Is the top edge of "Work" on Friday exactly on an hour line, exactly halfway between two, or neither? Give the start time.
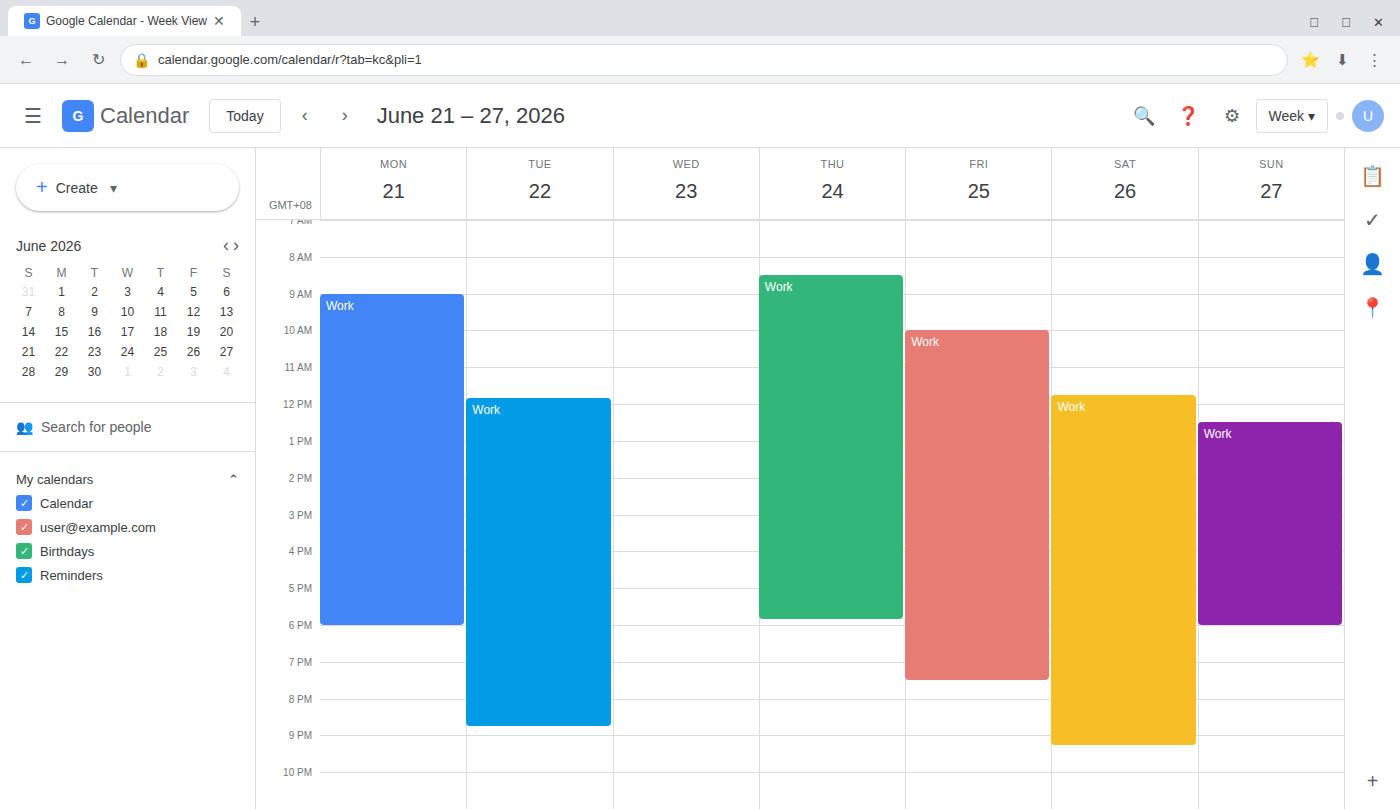
10:00 AM -- exactly on the 10 AM line.